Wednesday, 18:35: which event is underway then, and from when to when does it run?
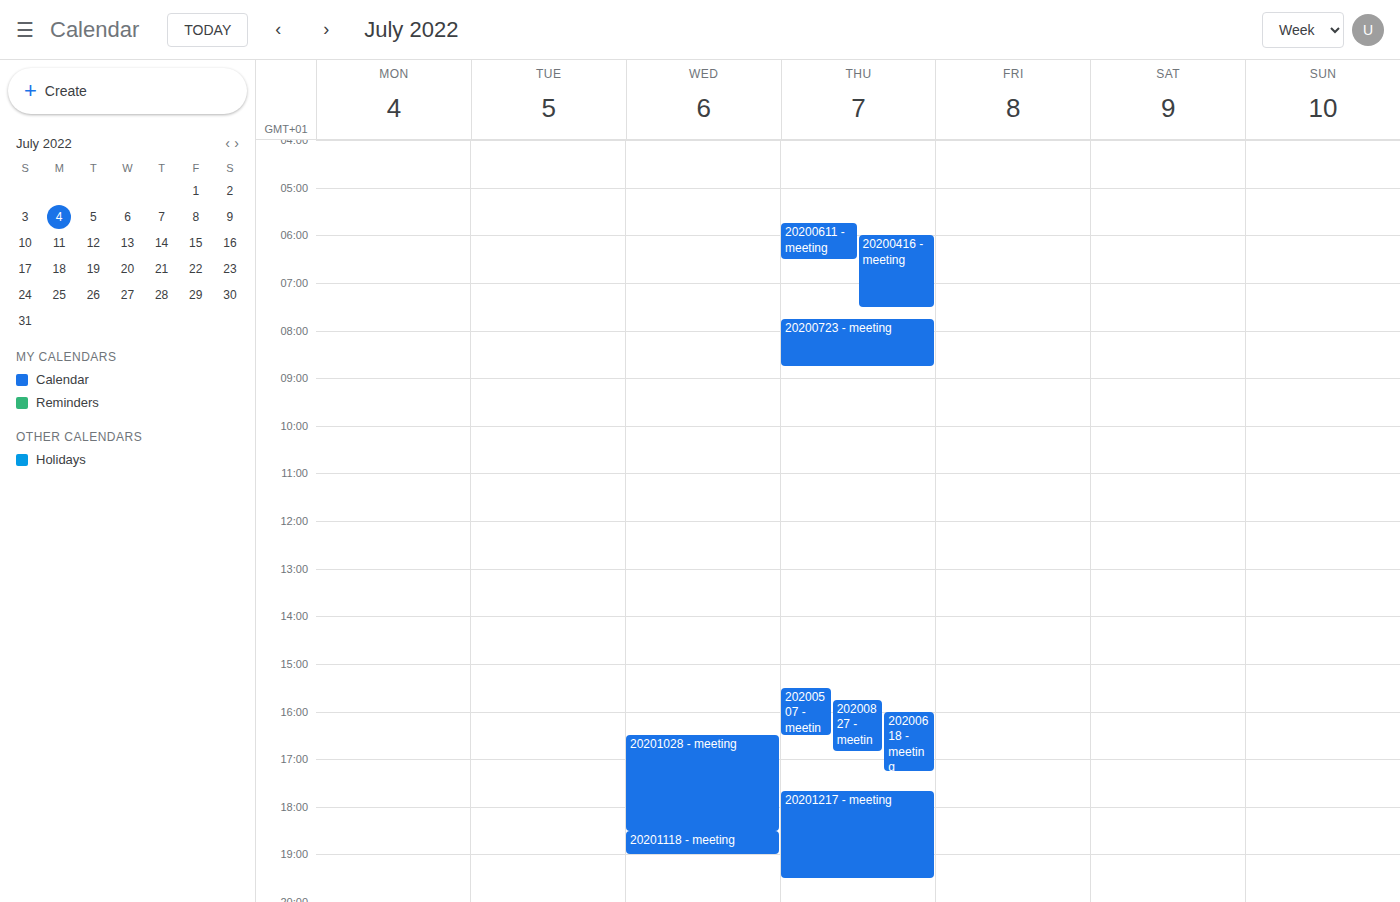
"20201118 - meeting", 18:30 to 19:00